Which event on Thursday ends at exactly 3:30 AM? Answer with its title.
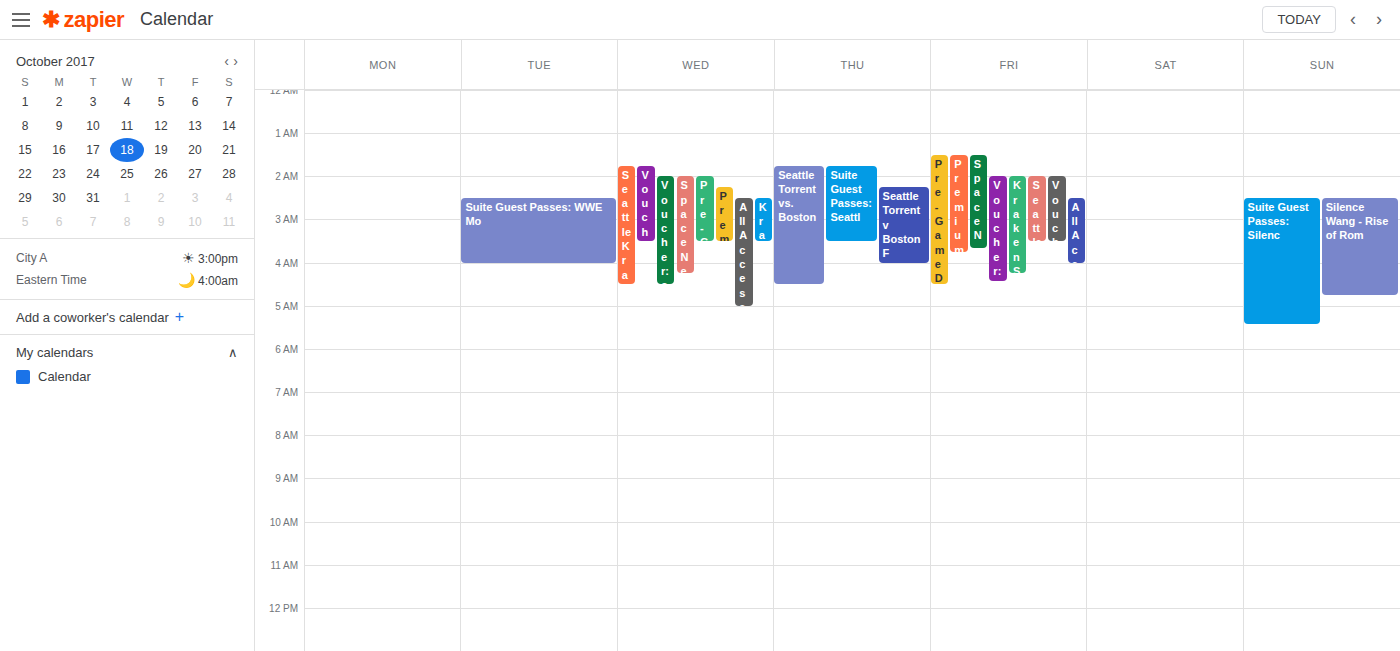
"Suite Guest Passes: Seattl"